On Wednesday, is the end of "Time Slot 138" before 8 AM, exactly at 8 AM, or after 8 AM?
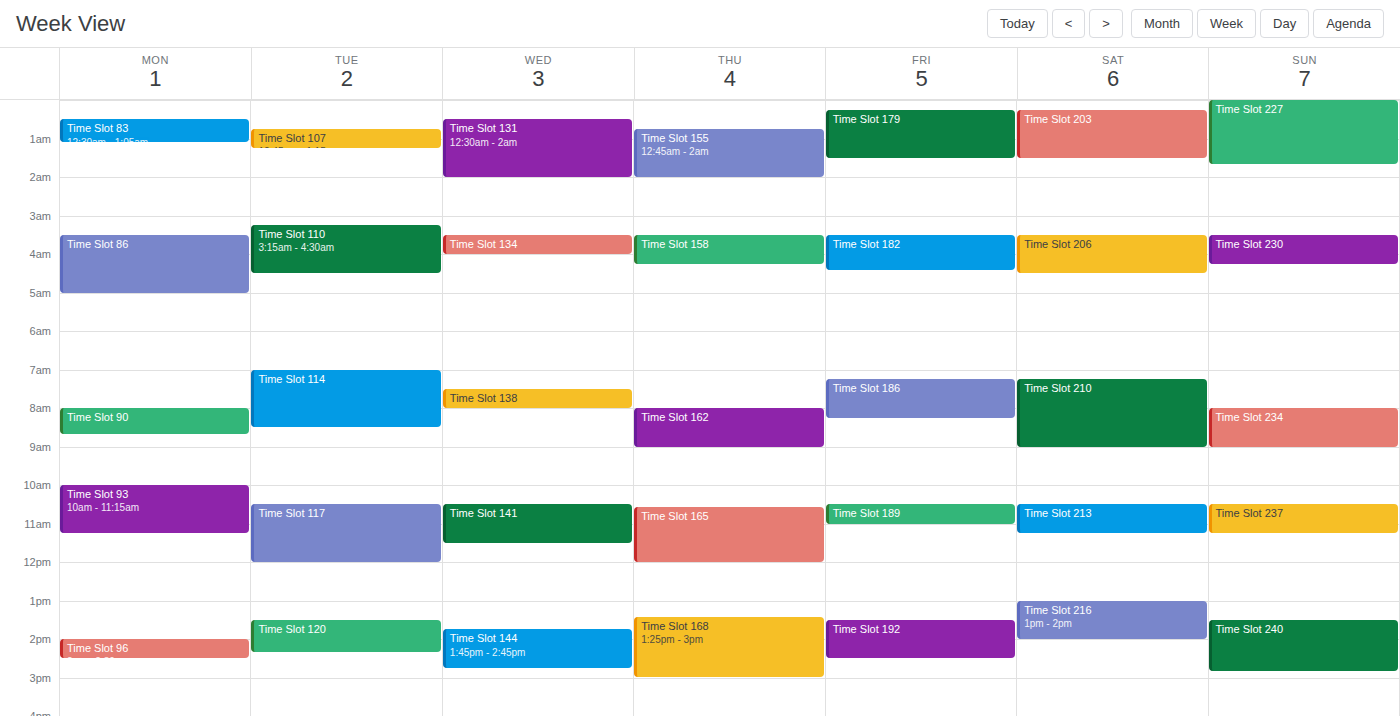
8:00 AM -- exactly at 8 AM, on the 8 AM line.